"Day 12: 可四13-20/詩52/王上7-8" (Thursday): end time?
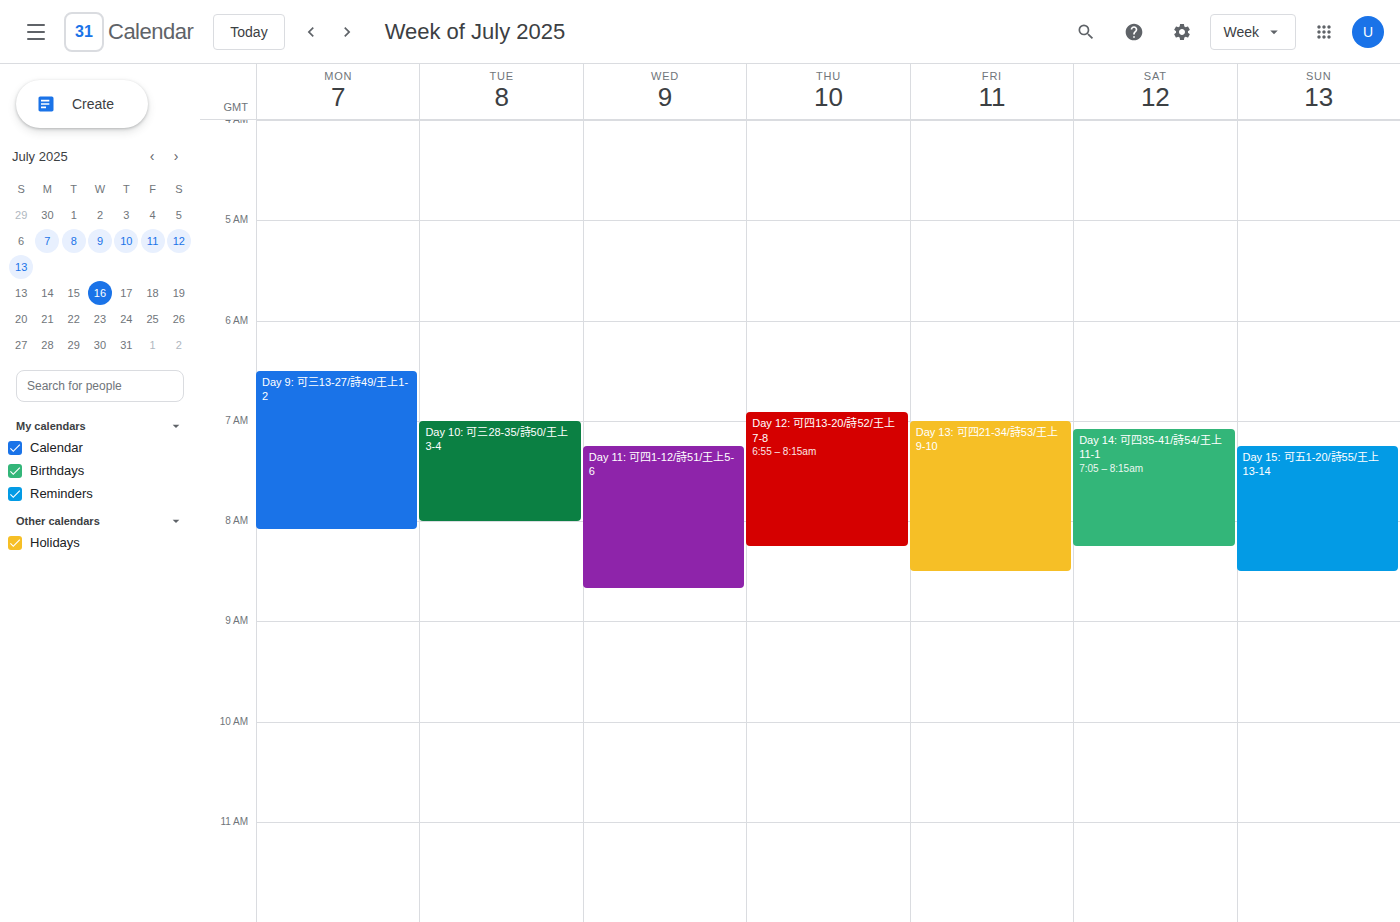
8:15 AM